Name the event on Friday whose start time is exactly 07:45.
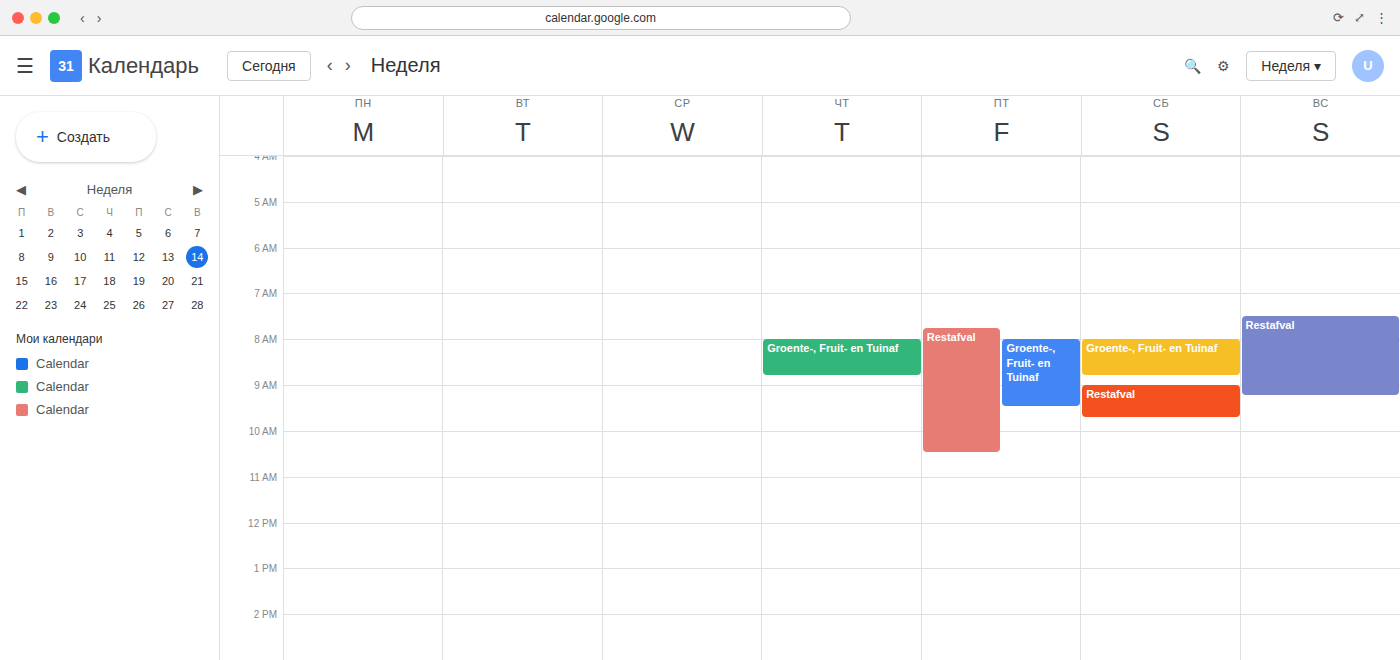
"Restafval"